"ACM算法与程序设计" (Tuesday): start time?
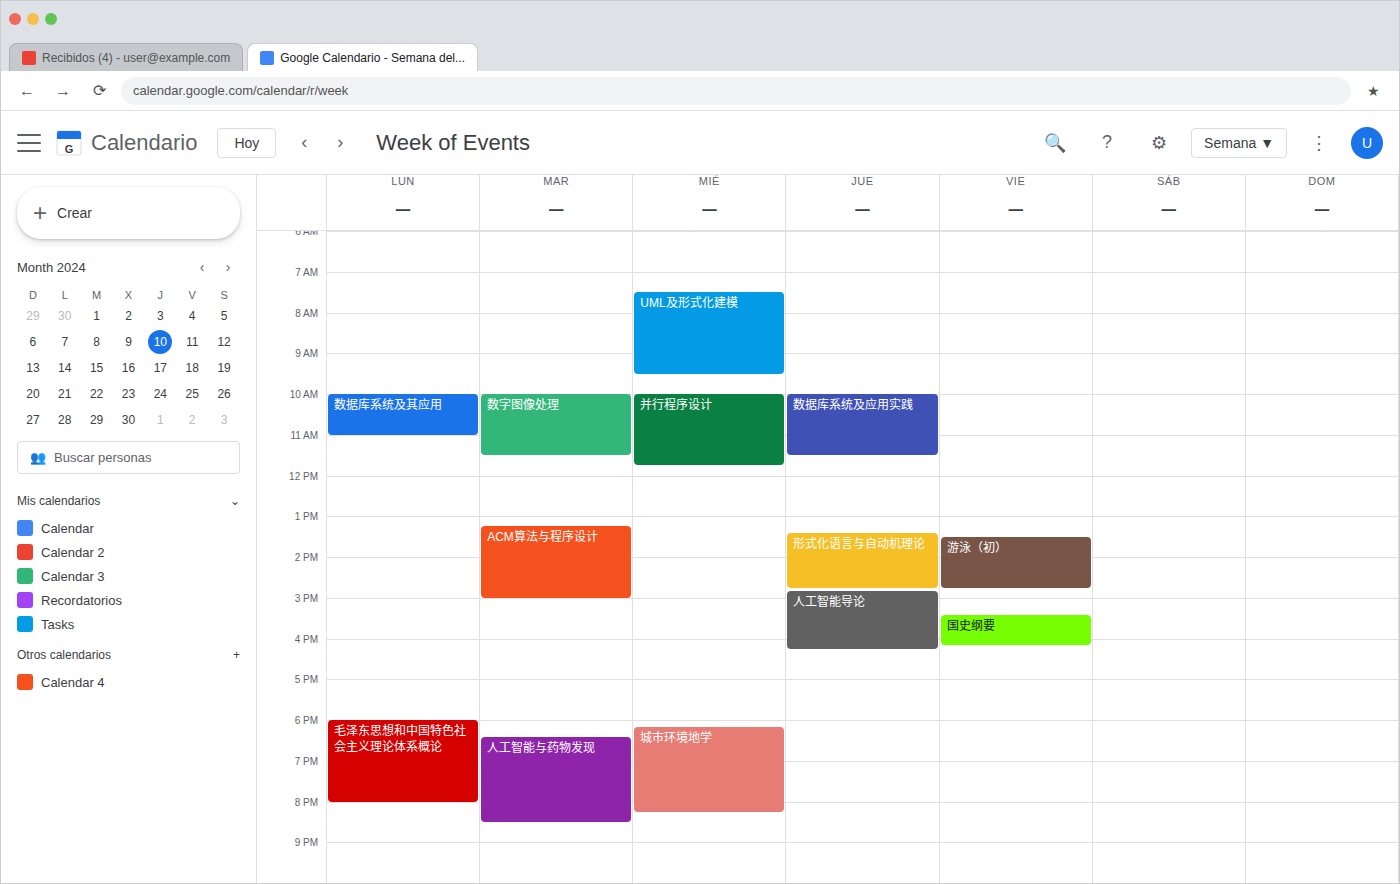
1:15 PM